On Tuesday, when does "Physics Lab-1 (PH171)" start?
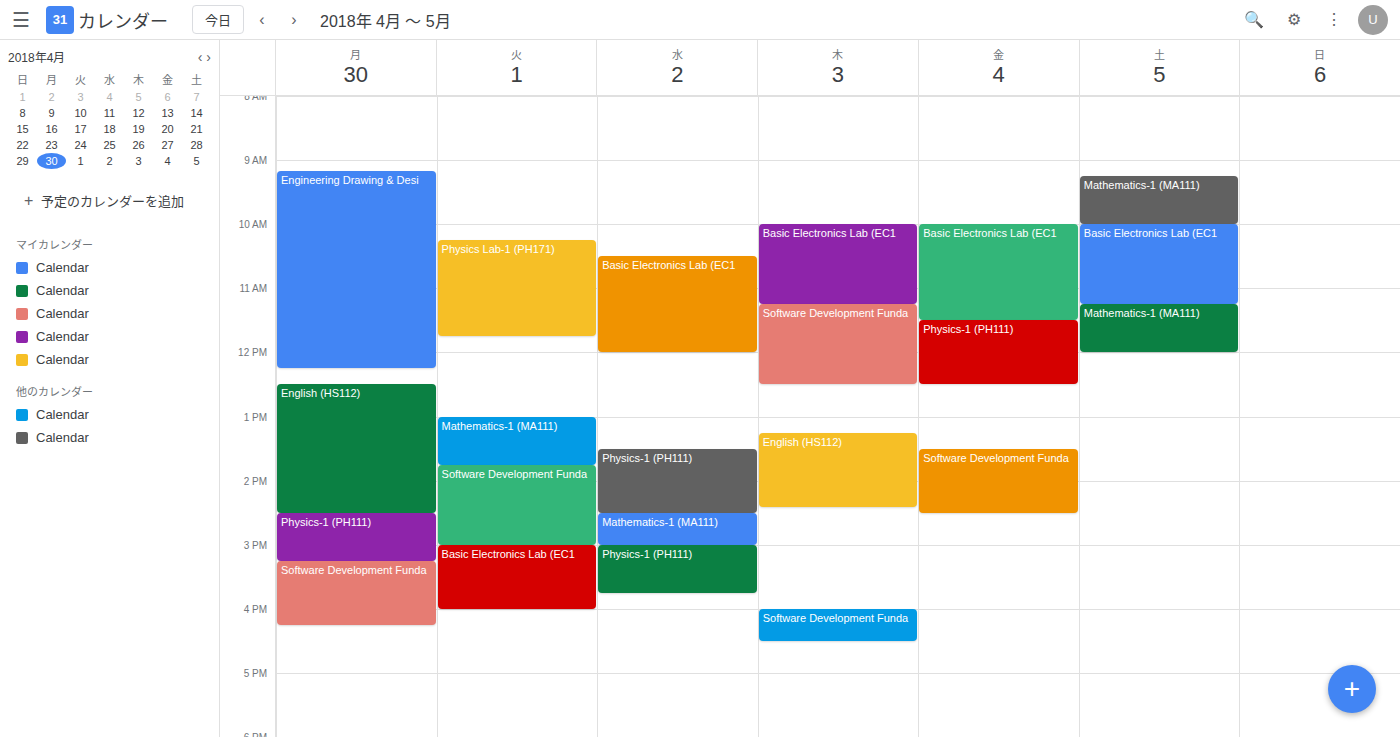
10:15 AM